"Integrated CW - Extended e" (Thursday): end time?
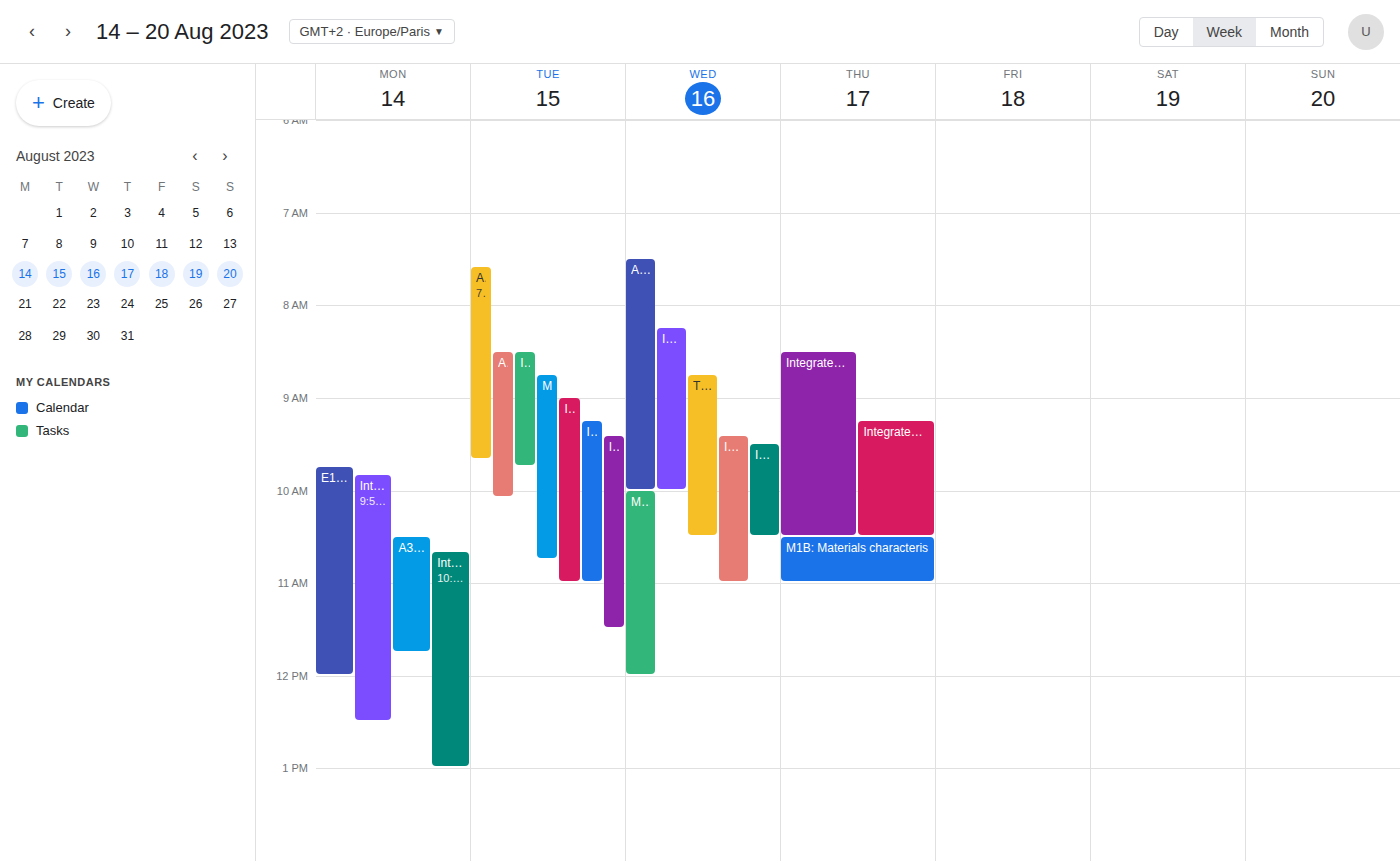
10:30